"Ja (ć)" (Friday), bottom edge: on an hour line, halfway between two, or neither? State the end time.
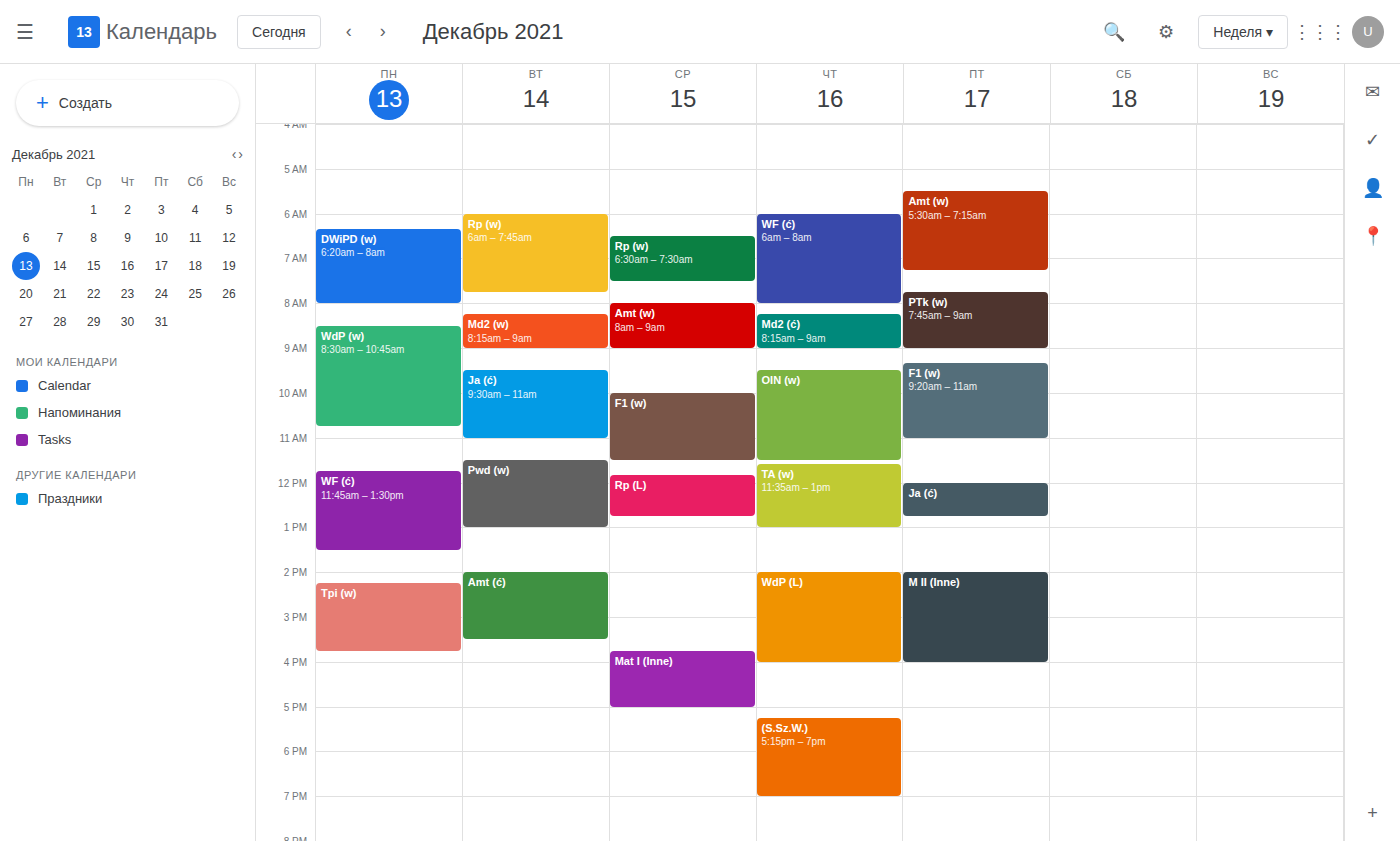
12:45 -- neither: three quarters of the way from the 12:00 line to the 13:00 line.